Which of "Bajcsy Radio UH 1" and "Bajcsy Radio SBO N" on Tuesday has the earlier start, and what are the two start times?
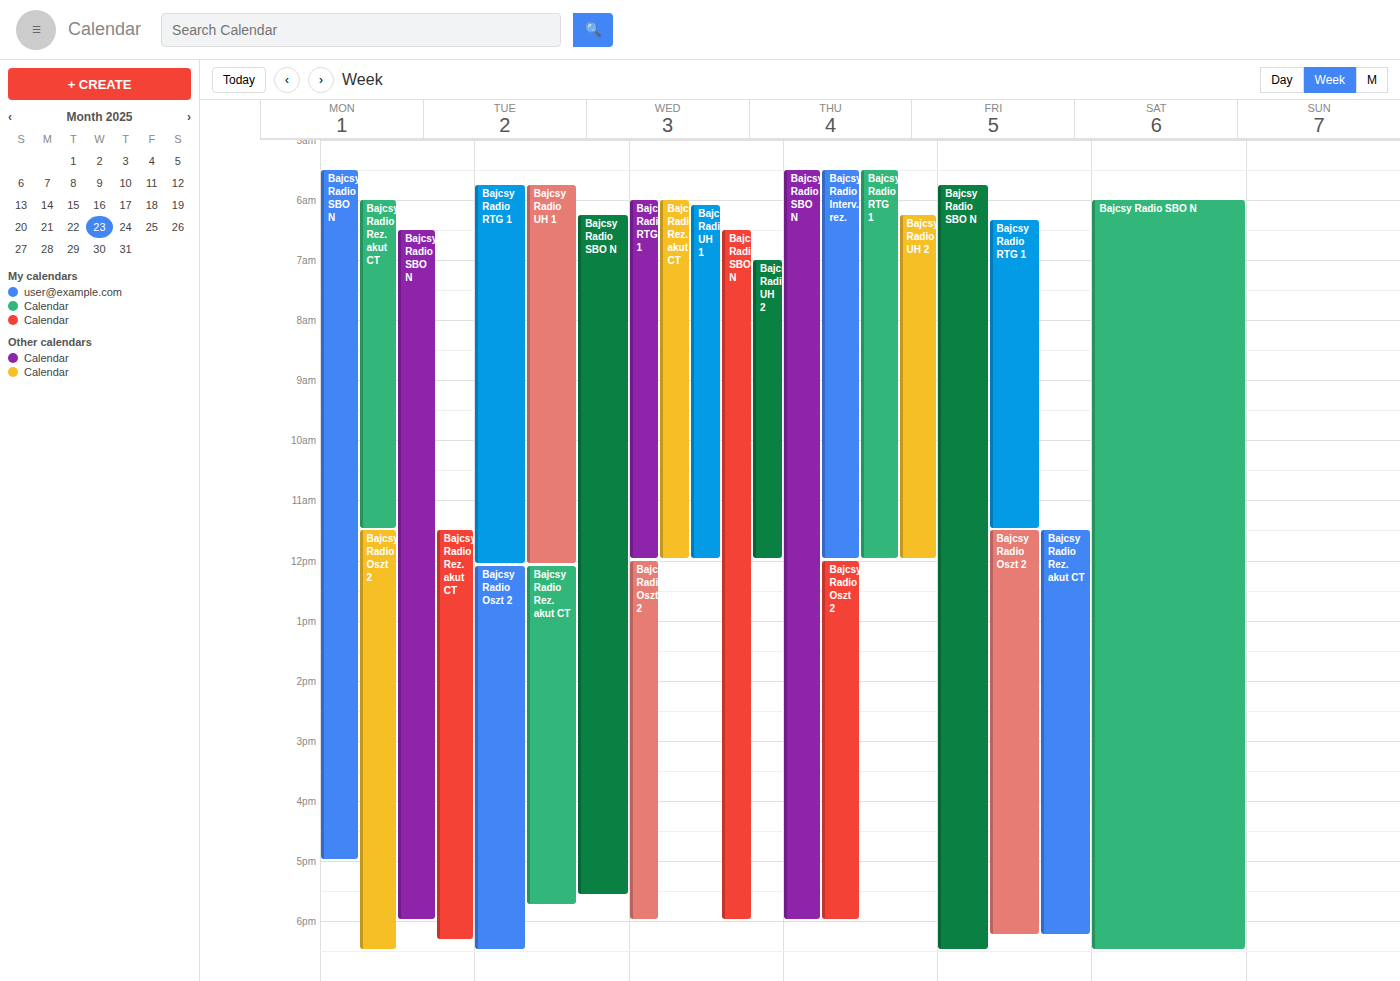
"Bajcsy Radio UH 1" 5:45 AM; "Bajcsy Radio SBO N" 6:15 AM.